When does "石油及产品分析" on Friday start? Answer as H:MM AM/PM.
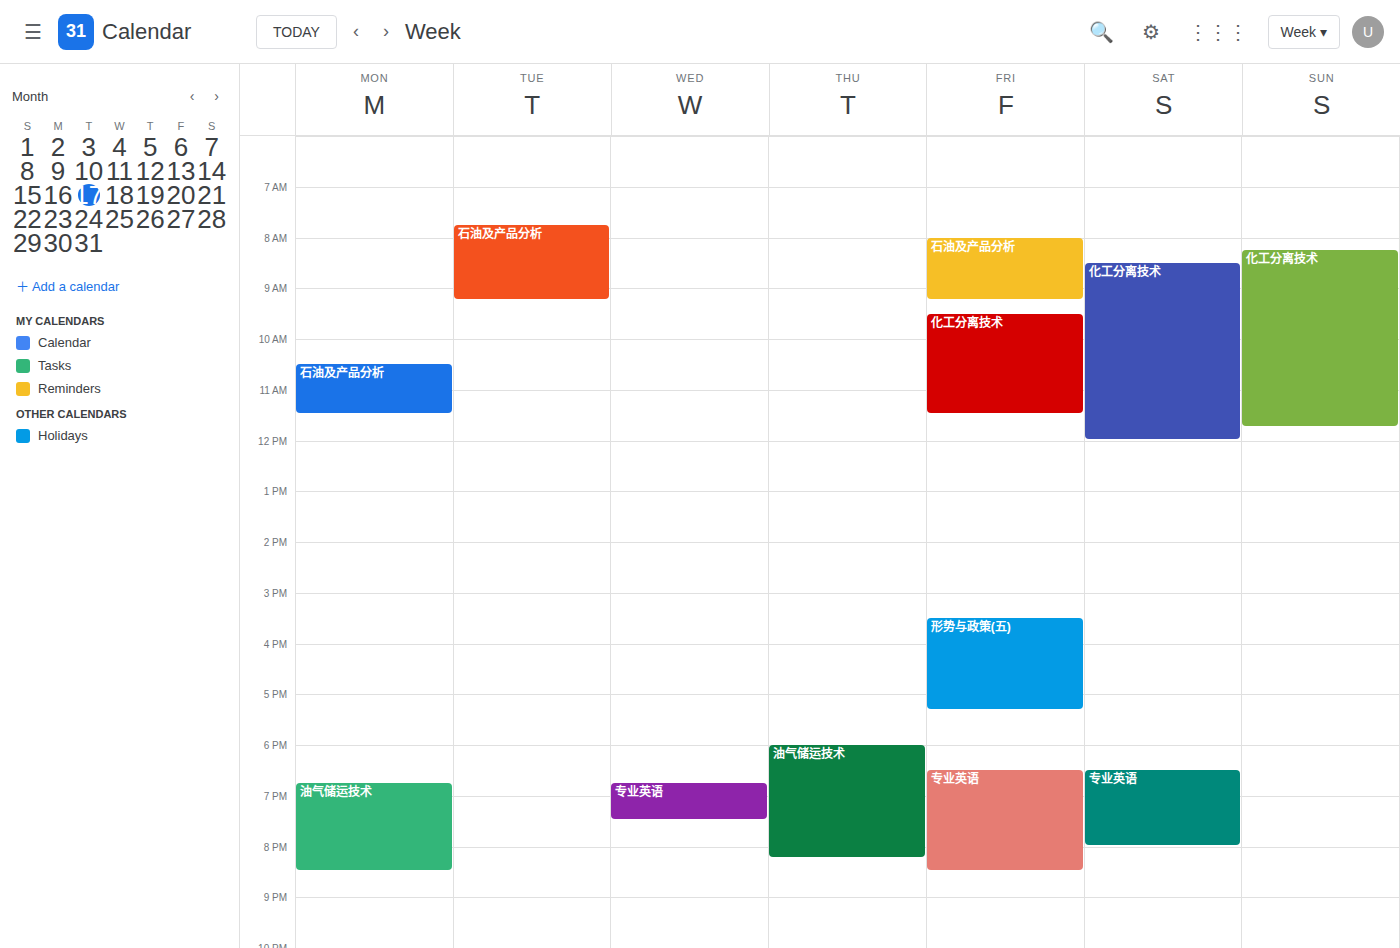
8:00 AM